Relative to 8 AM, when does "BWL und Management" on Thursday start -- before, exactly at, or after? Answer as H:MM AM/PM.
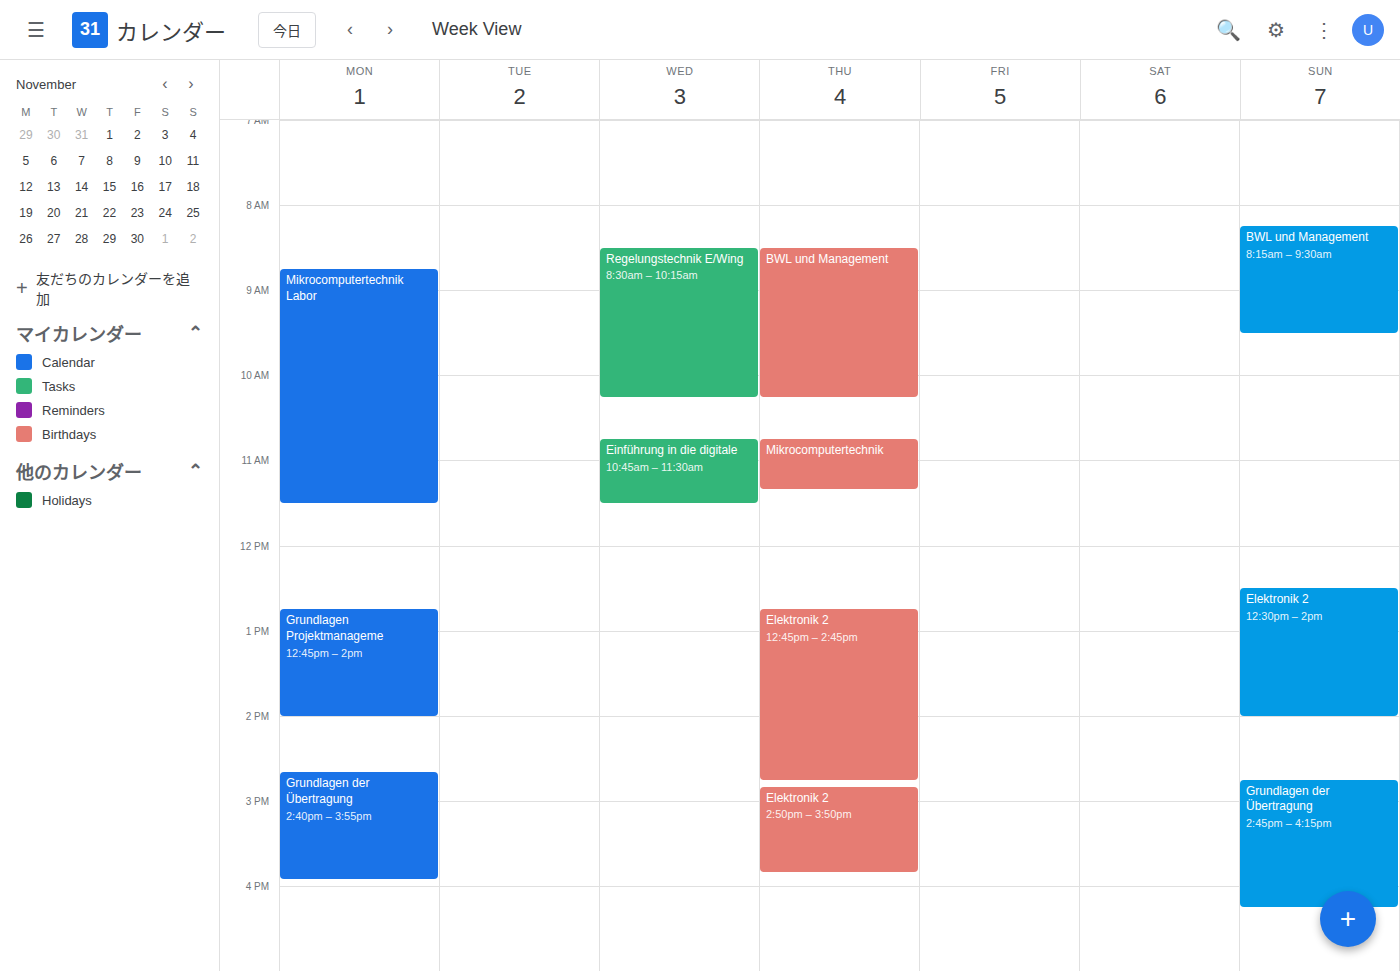
8:30 AM -- after 8 AM, 30 minutes below the 8 AM line.